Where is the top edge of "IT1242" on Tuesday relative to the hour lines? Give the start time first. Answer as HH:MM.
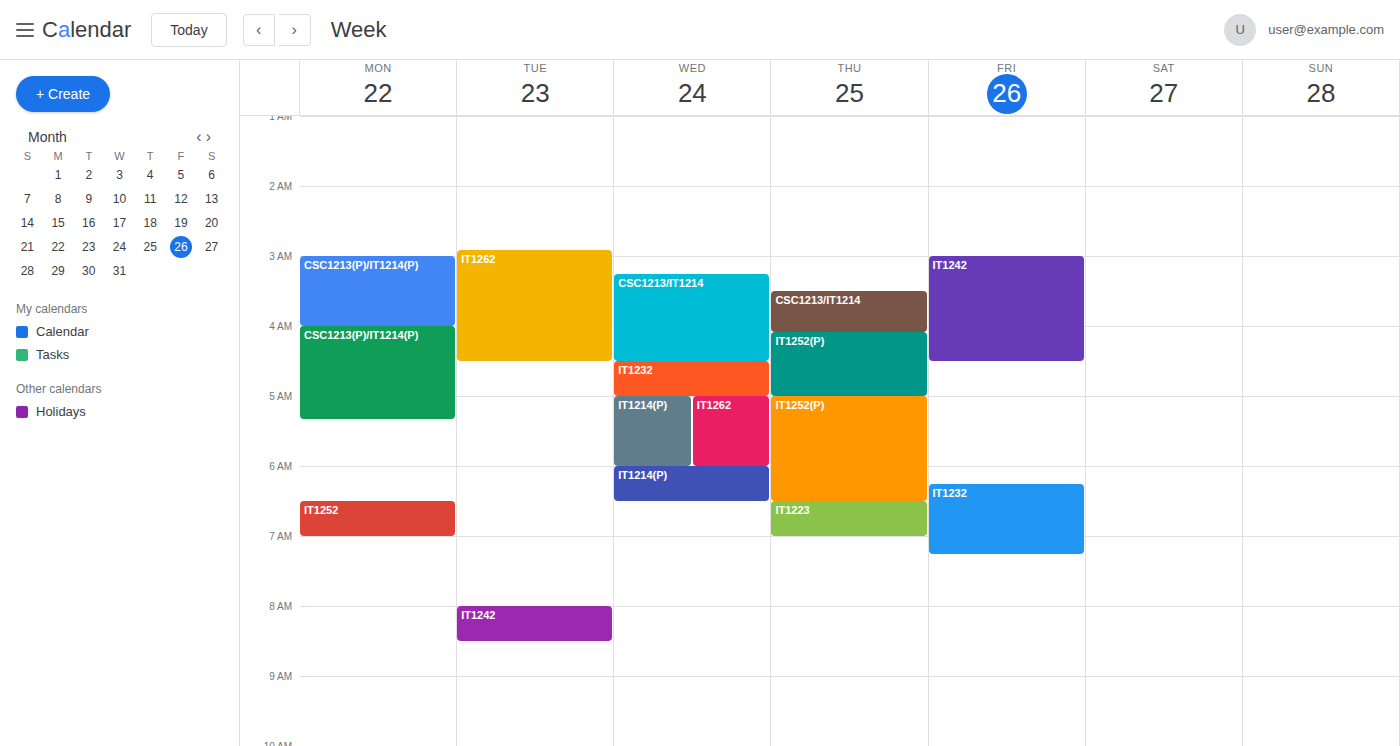
08:00 -- exactly on the 08:00 line.